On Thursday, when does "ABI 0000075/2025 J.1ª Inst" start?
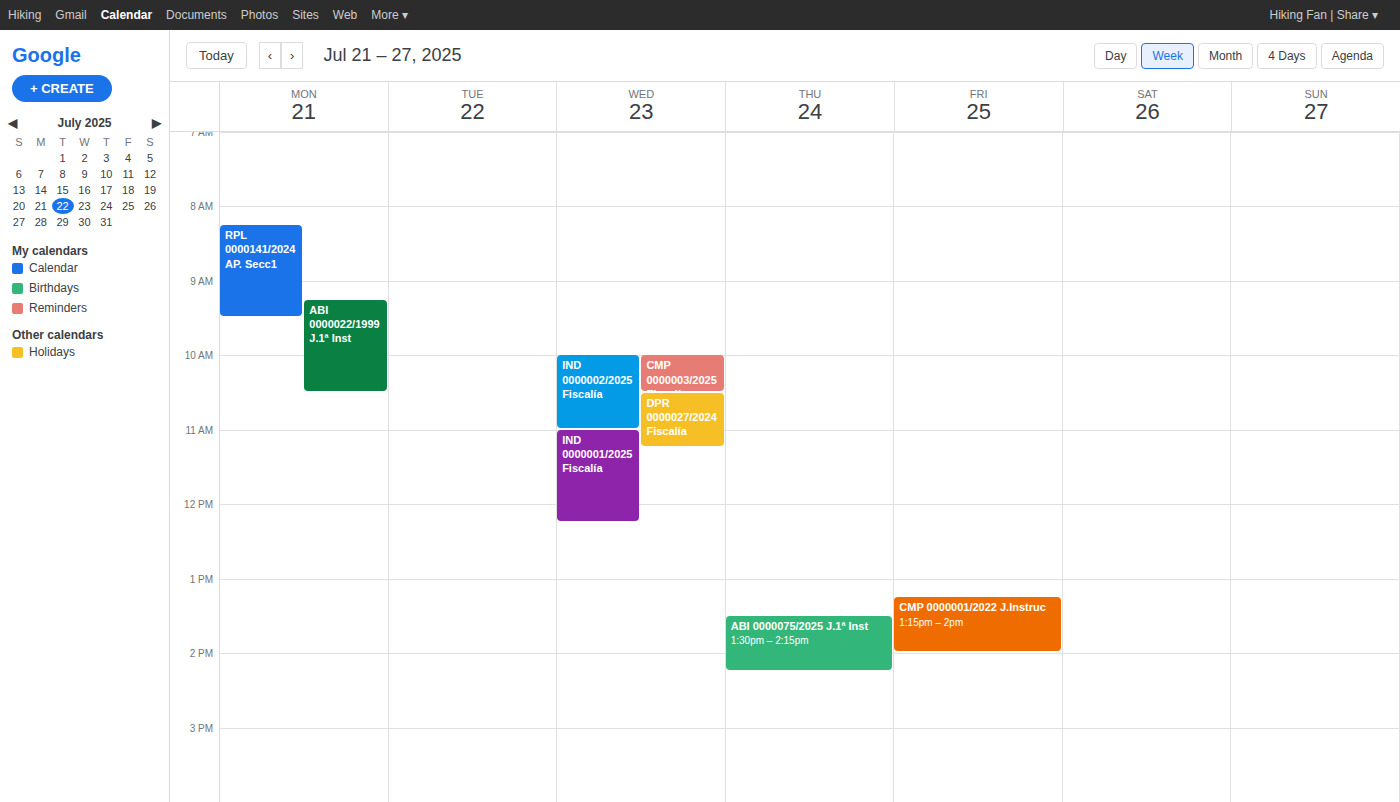
1:30 PM